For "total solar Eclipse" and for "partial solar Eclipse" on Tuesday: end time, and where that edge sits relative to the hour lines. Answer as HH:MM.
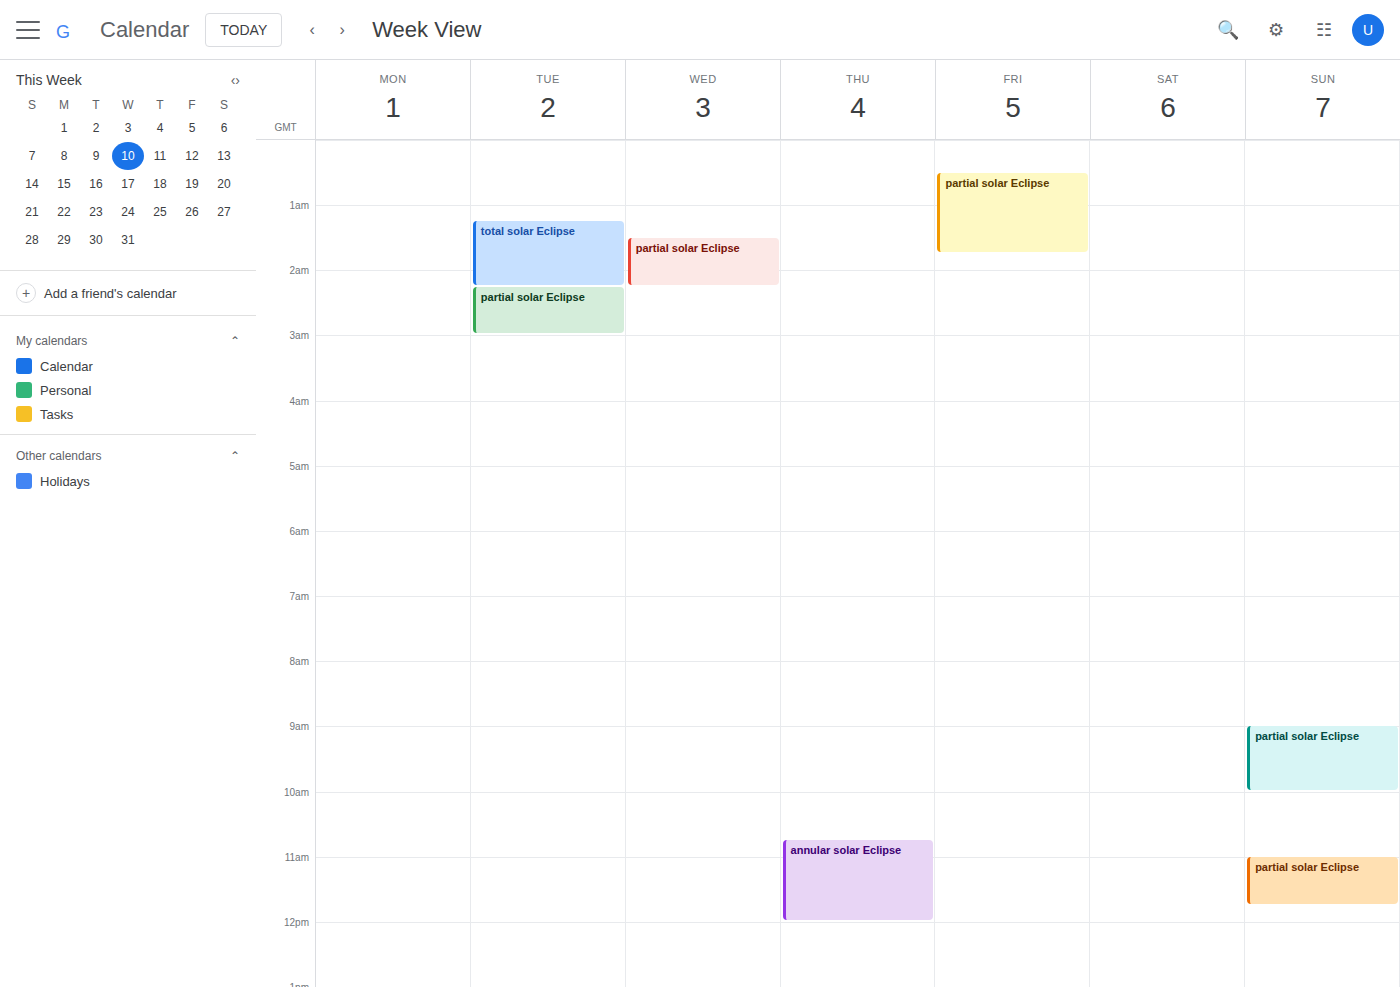
"total solar Eclipse": 02:15, neither: a quarter of the way from the 02:00 line to the 03:00 line. "partial solar Eclipse": 03:00, exactly on the 03:00 line.